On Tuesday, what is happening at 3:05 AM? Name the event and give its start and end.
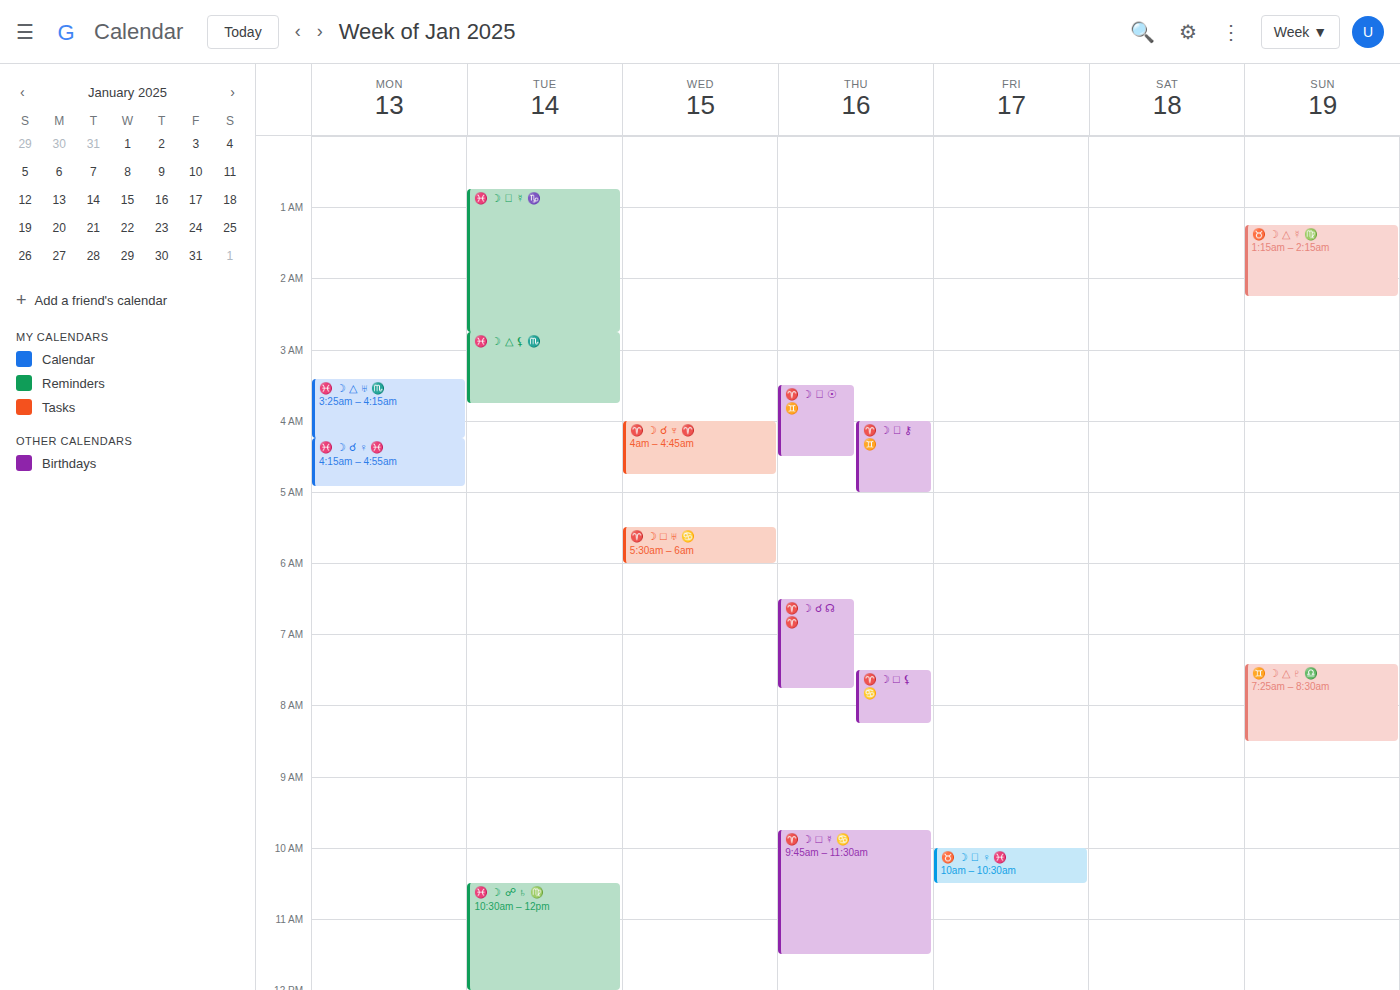
"♓️ ☽ △ ⚸ ♏️", 2:45 AM to 3:45 AM